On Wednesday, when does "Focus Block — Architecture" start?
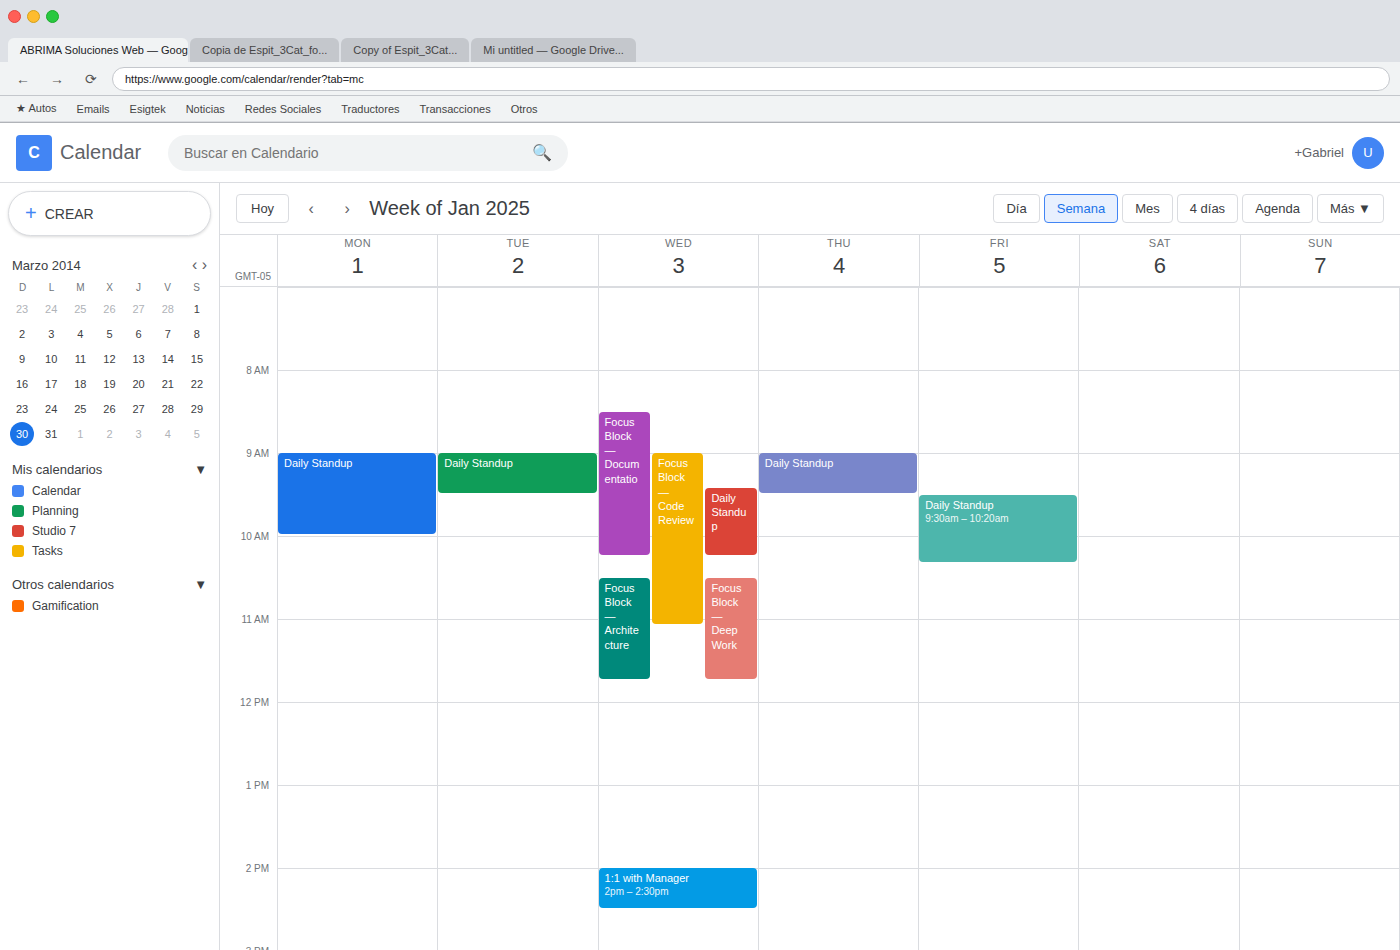
10:30 AM